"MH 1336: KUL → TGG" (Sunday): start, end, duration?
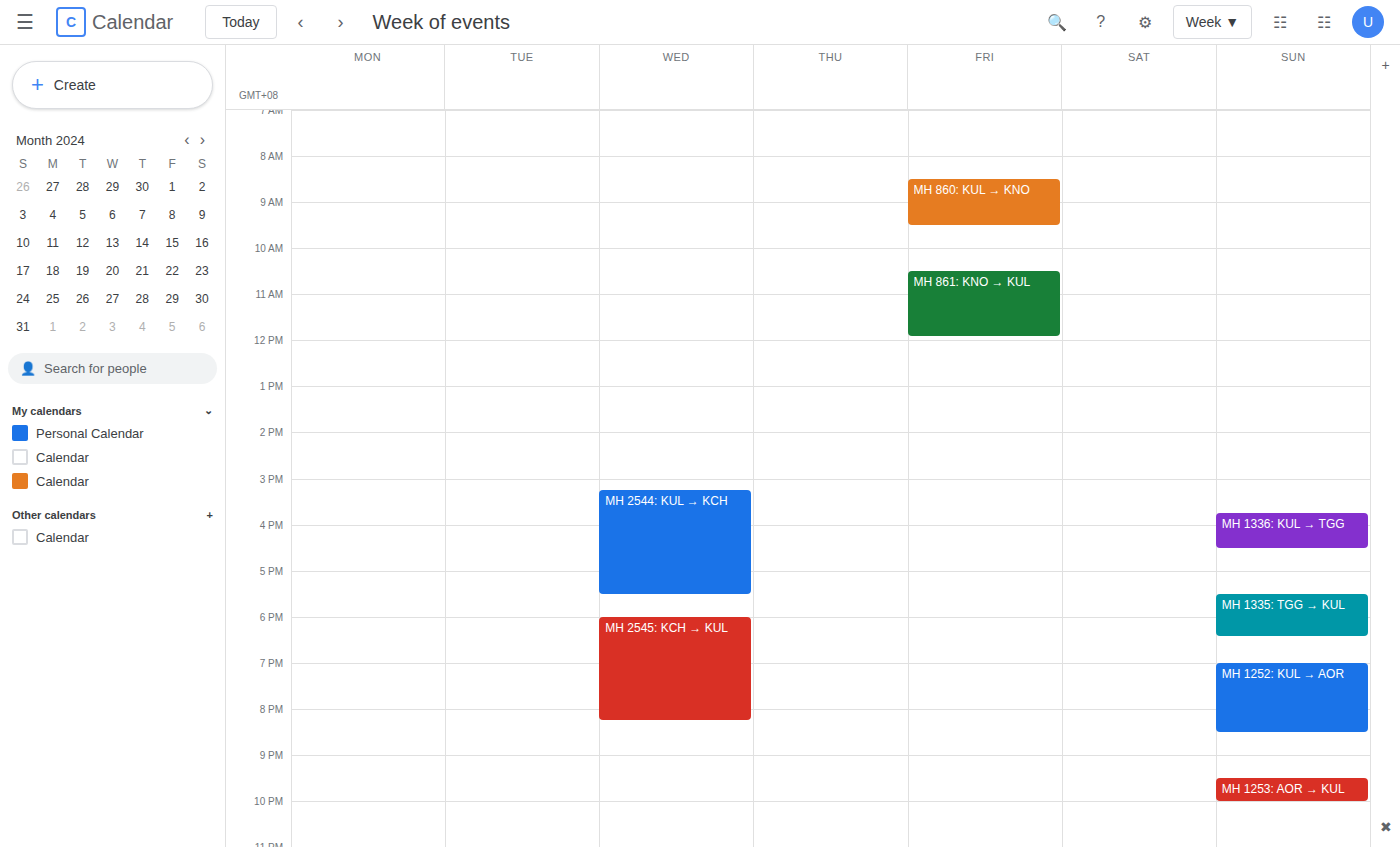
3:45 PM to 4:30 PM, 45 minutes